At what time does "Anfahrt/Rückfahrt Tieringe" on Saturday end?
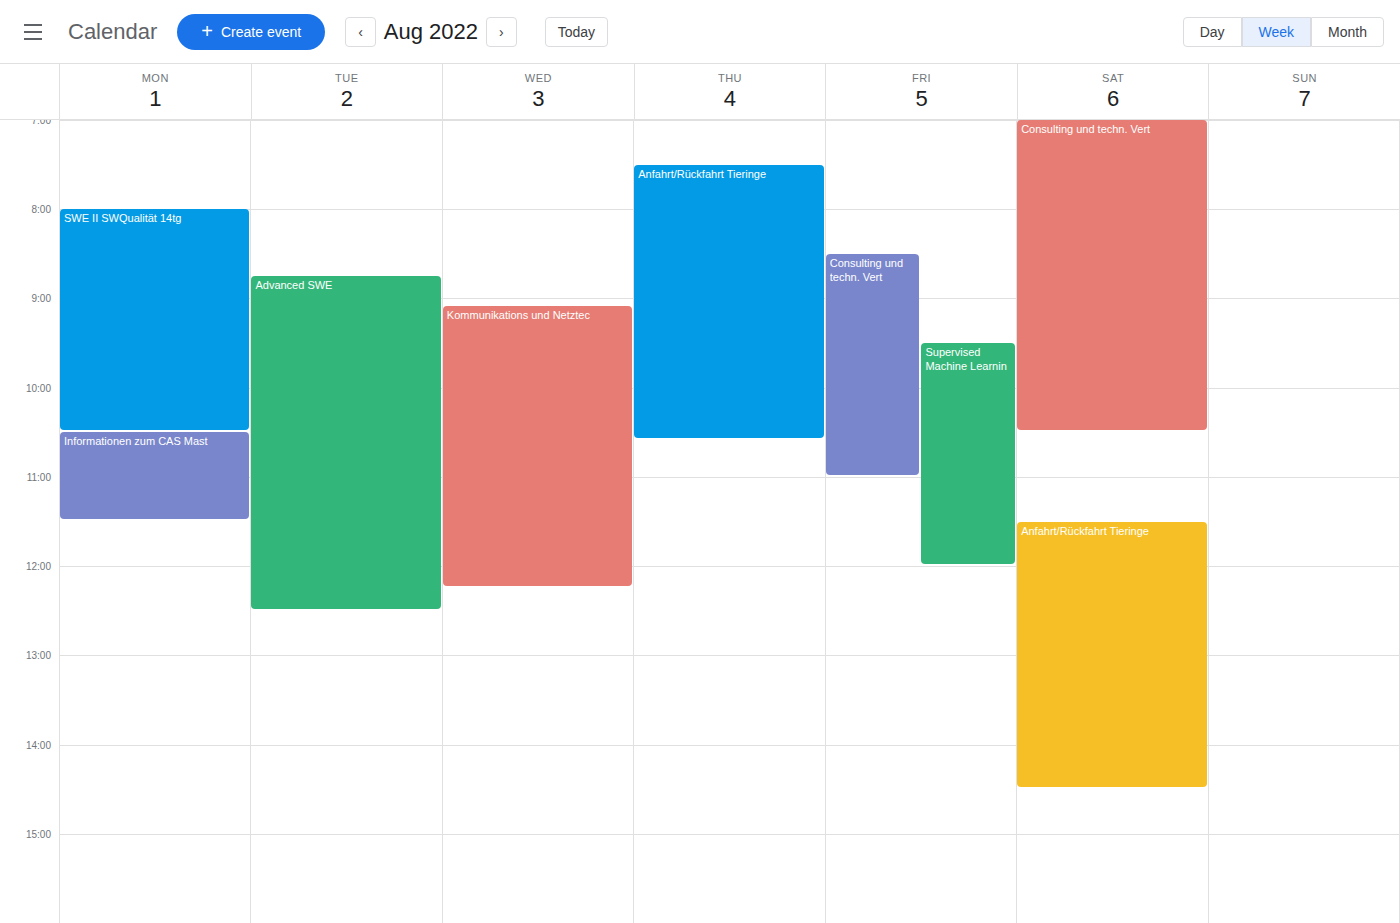
2:30 PM